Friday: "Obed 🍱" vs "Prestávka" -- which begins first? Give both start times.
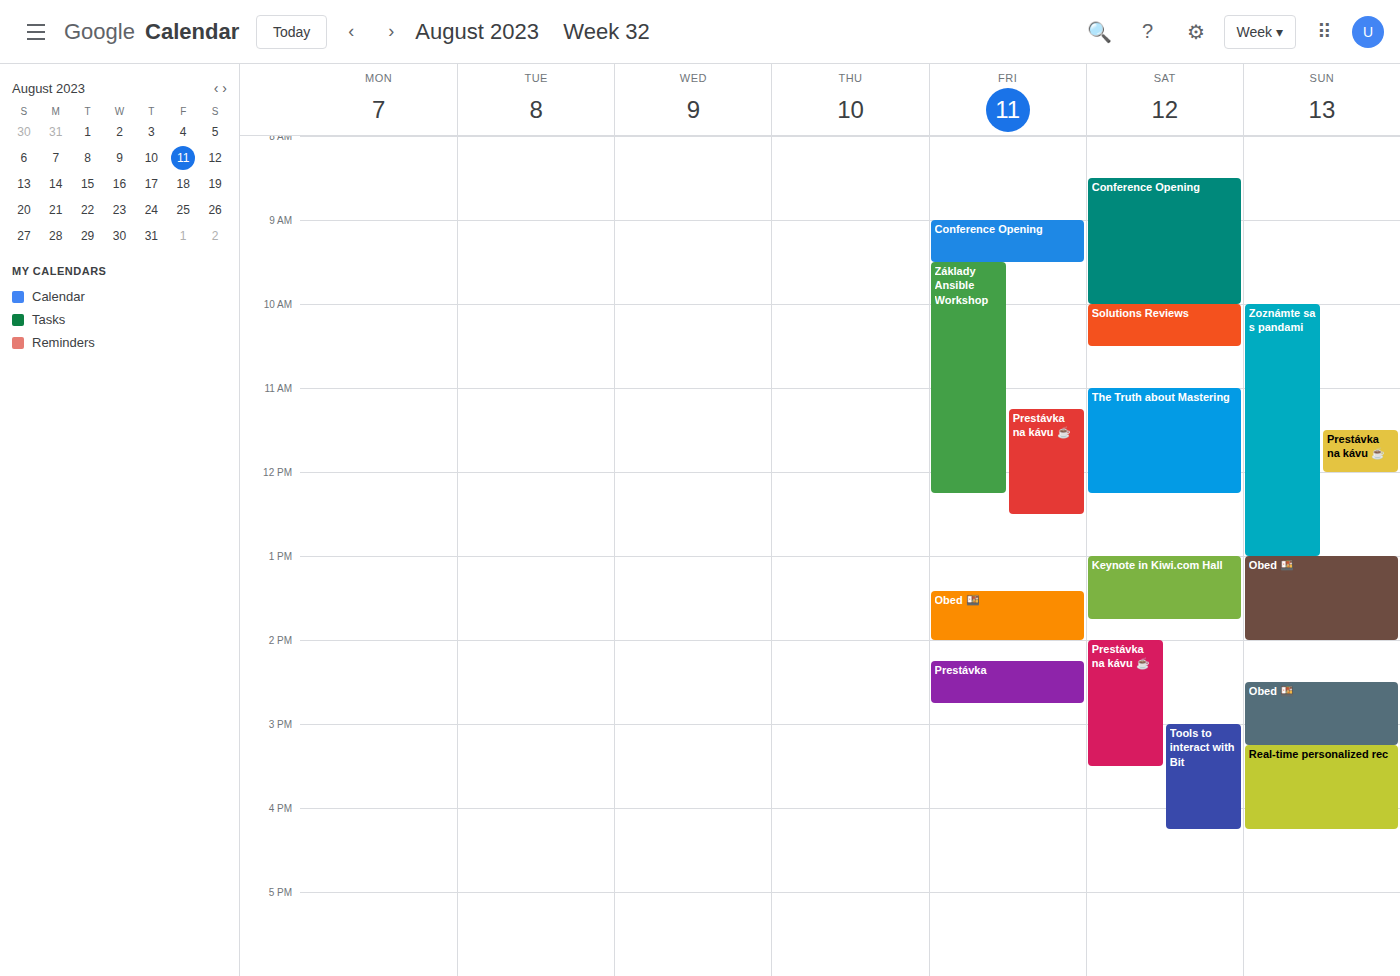
"Obed 🍱" 1:25 PM; "Prestávka" 2:15 PM.